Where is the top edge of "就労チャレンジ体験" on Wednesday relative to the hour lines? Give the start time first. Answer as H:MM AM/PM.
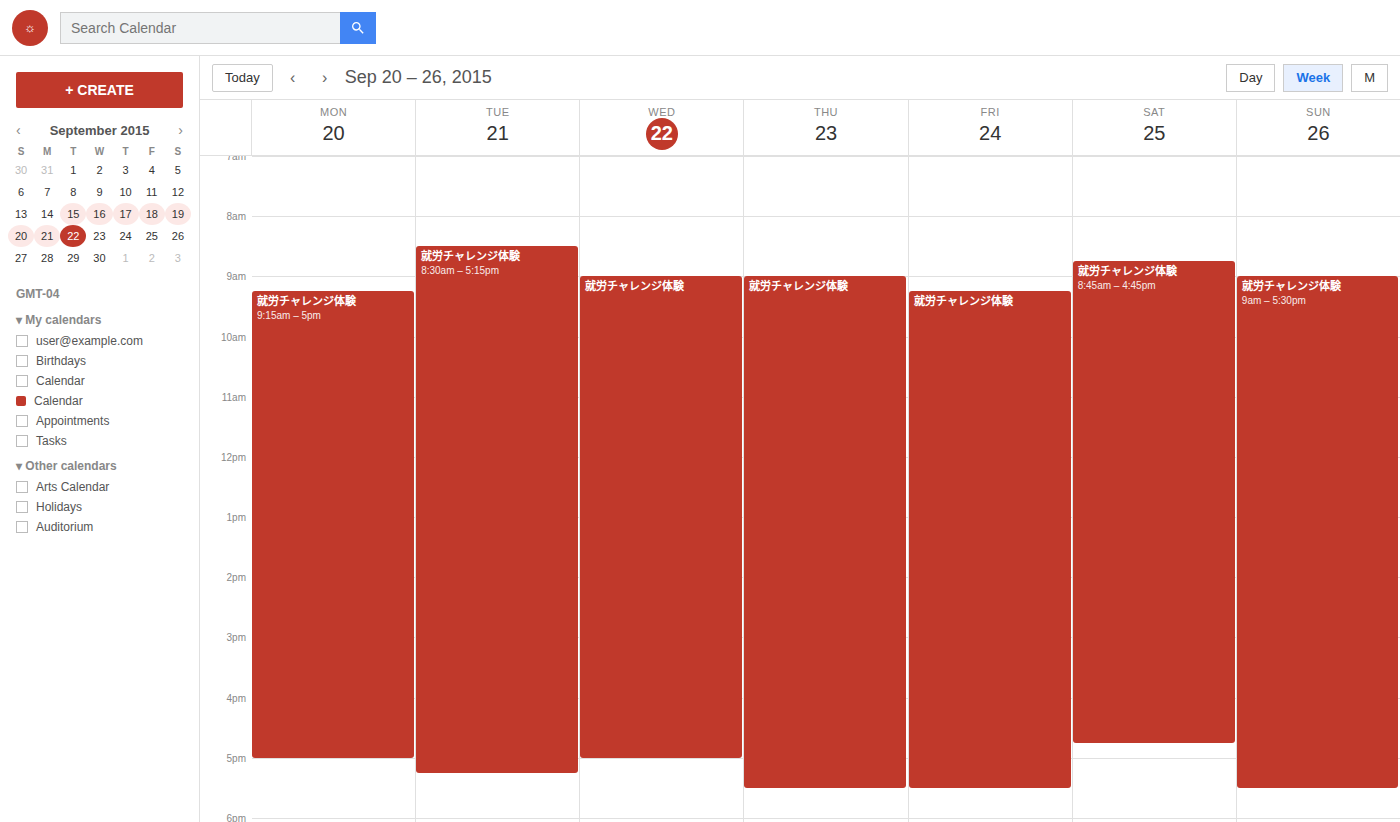
9:00 AM -- exactly on the 9 AM line.